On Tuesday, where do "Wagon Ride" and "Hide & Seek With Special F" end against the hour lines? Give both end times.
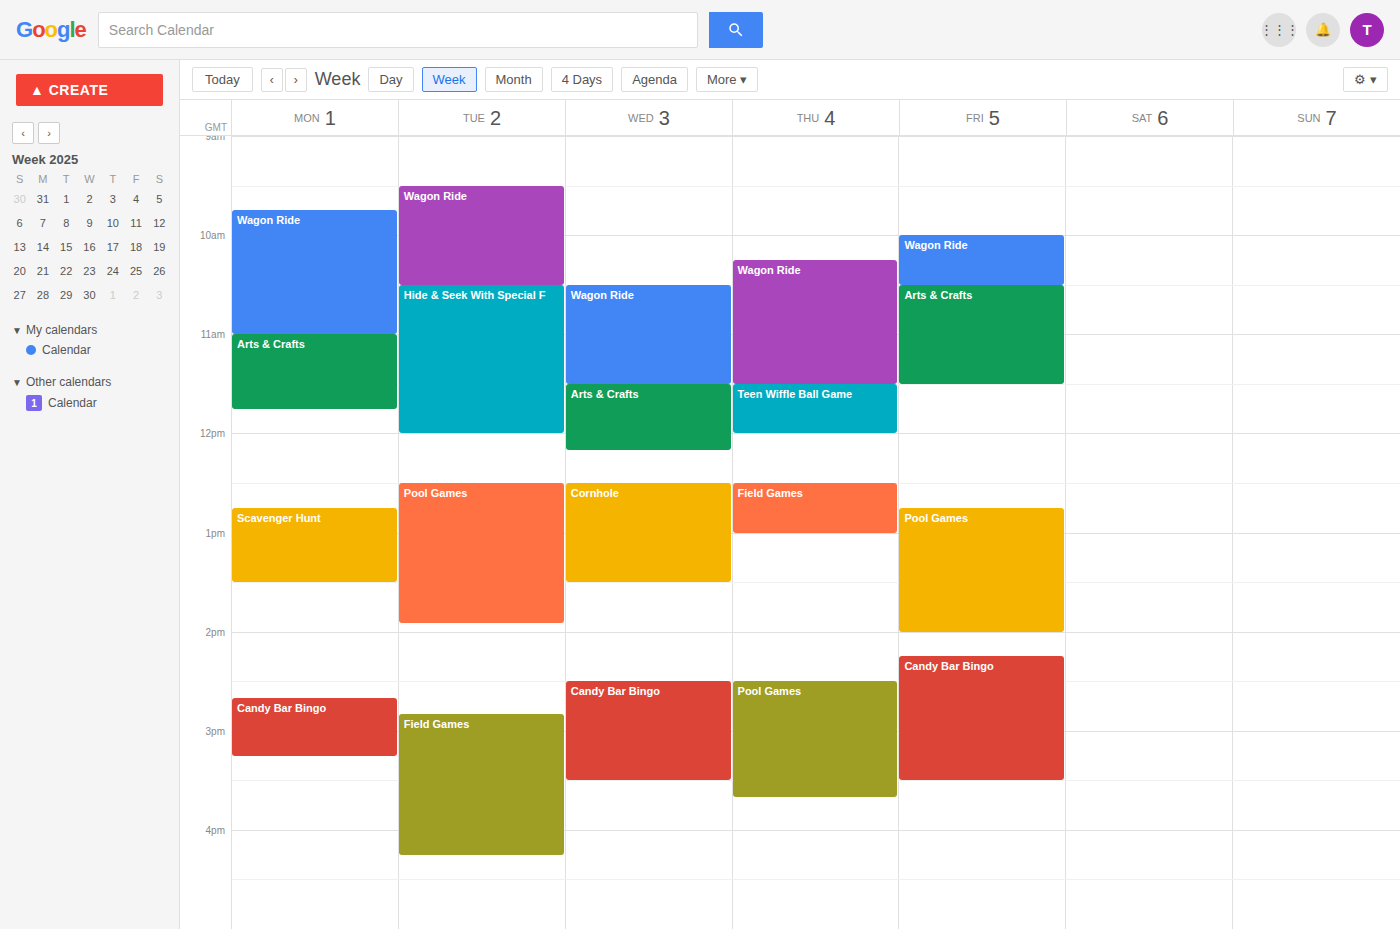
"Wagon Ride": 10:30, halfway between the 10:00 and 11:00 lines. "Hide & Seek With Special F": 12:00, exactly on the 12:00 line.